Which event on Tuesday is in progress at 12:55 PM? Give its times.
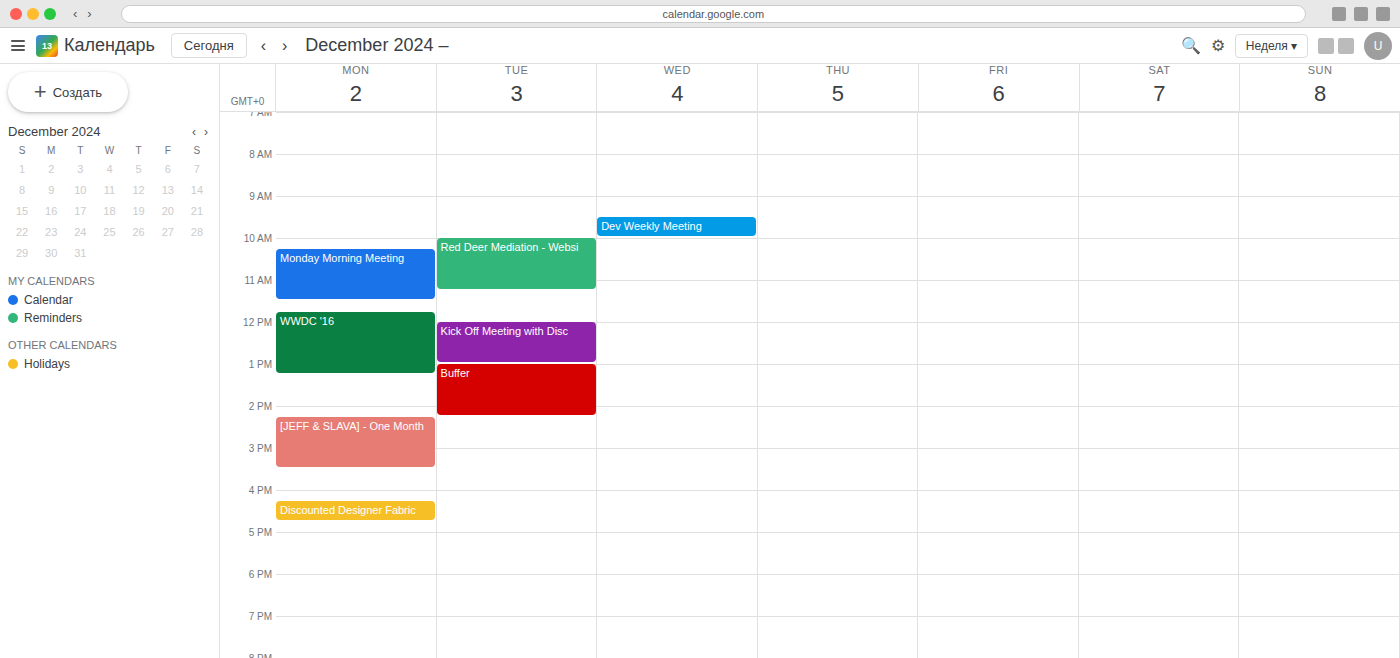
"Kick Off Meeting with Disc", 12:00 PM to 1:00 PM